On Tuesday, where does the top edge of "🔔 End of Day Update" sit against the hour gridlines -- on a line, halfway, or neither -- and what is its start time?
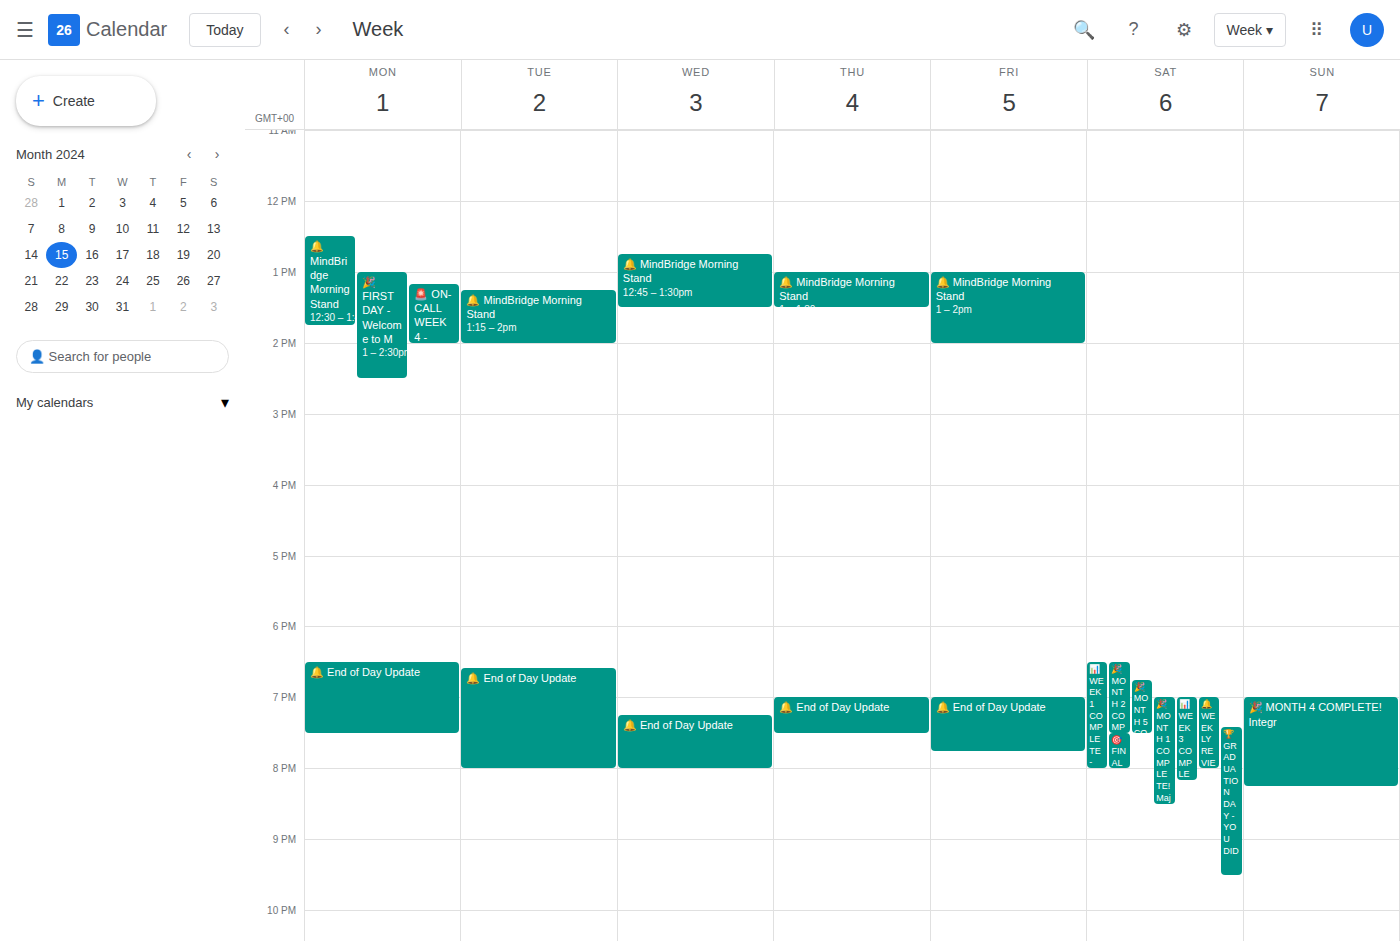
6:35 PM -- neither: 35 minutes below the 6 PM line and 25 minutes above the 7 PM line.